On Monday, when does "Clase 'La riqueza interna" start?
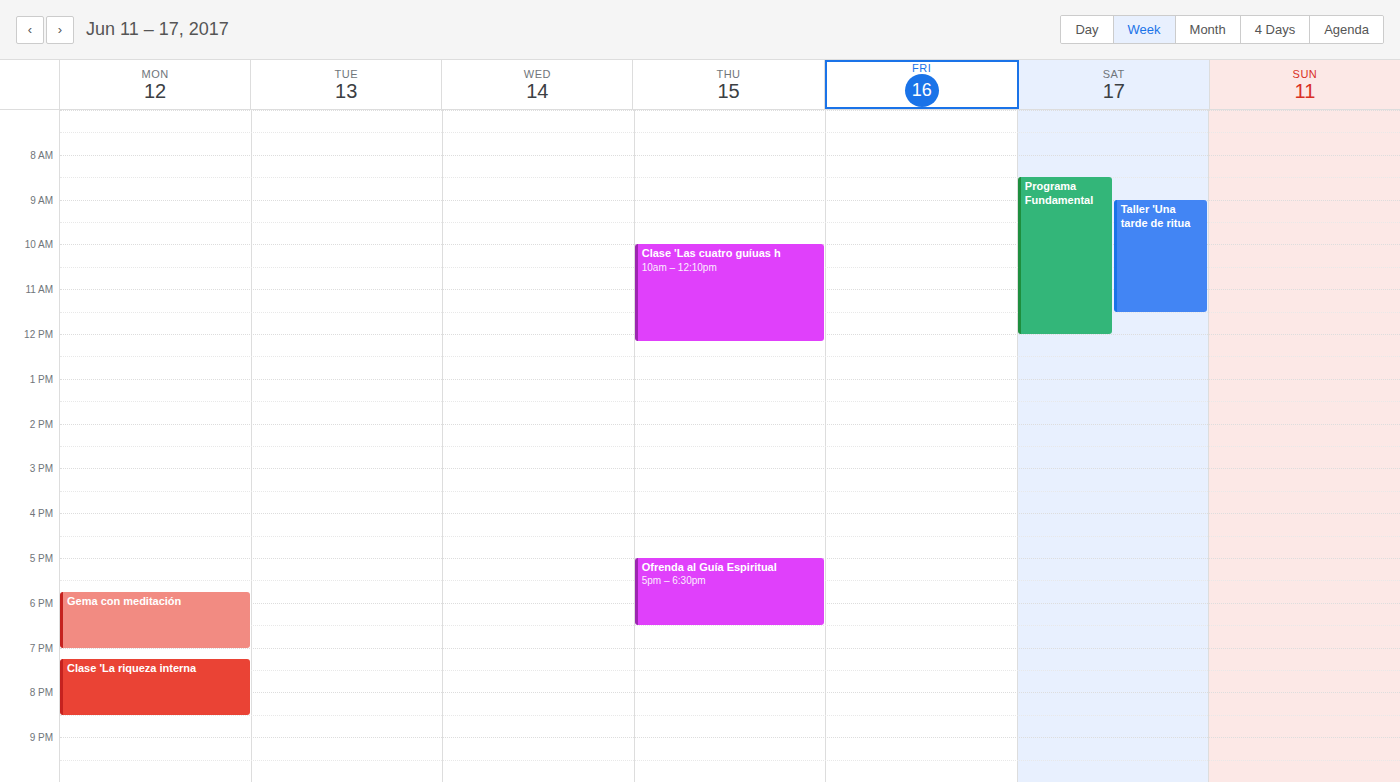
7:15 PM